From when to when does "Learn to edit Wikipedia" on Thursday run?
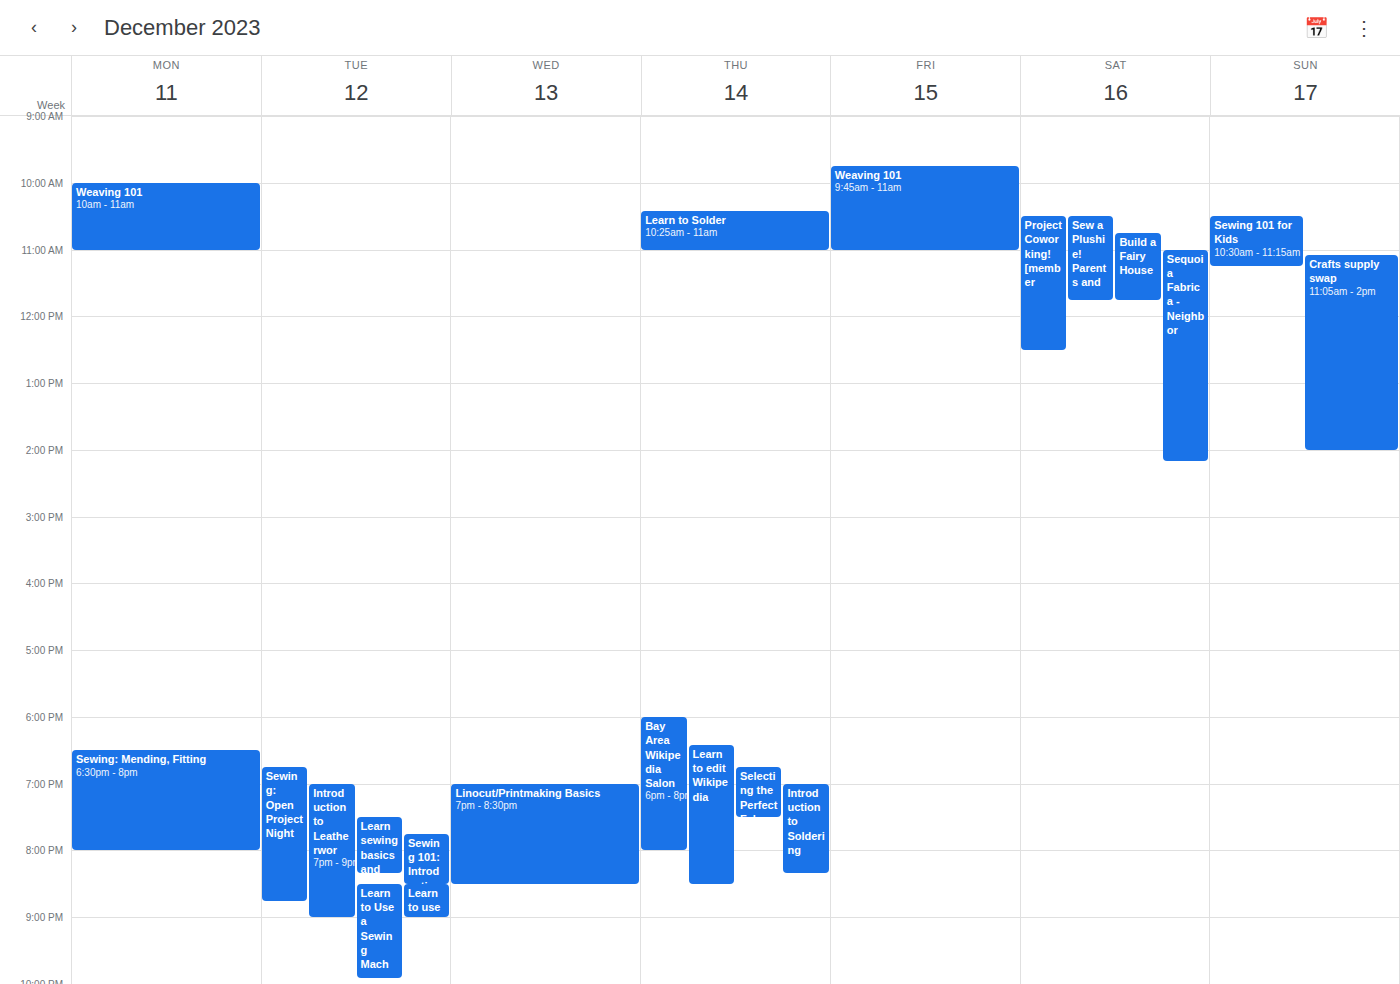
18:25 to 20:30